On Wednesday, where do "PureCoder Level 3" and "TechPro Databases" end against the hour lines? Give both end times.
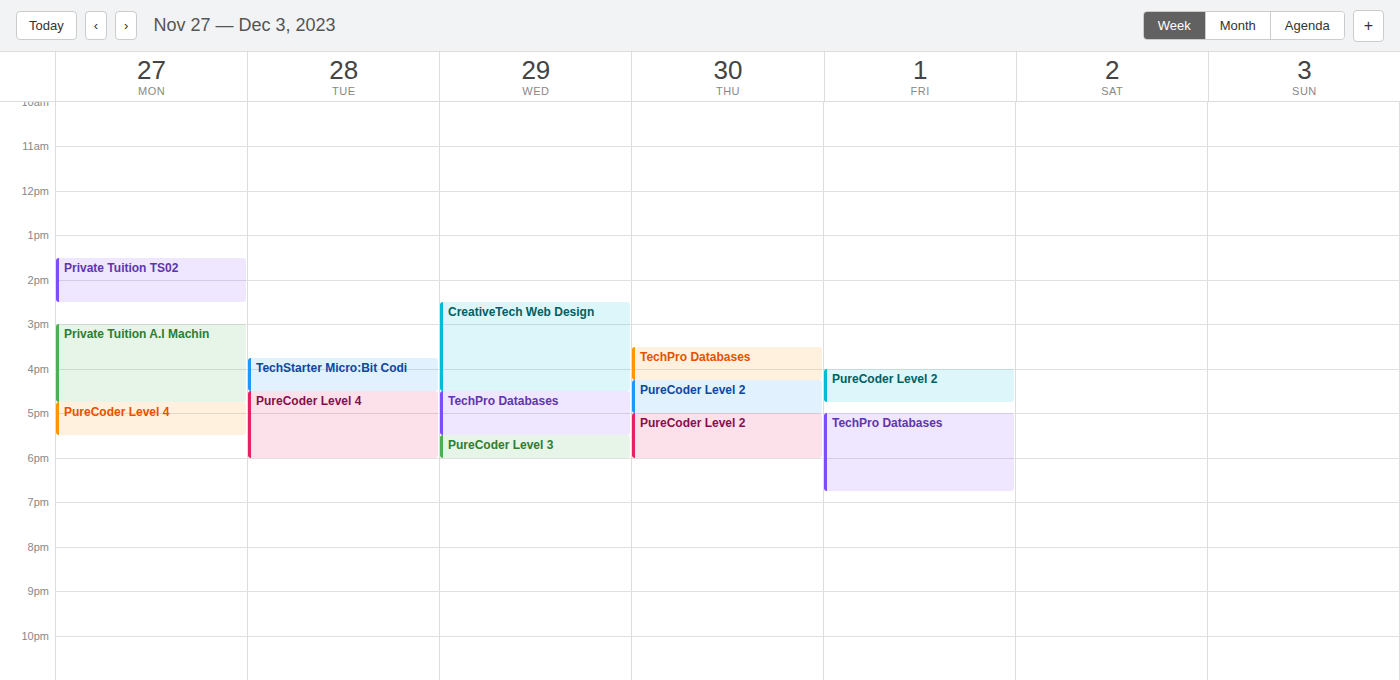
"PureCoder Level 3": 18:00, exactly on the 18:00 line. "TechPro Databases": 17:30, halfway between the 17:00 and 18:00 lines.